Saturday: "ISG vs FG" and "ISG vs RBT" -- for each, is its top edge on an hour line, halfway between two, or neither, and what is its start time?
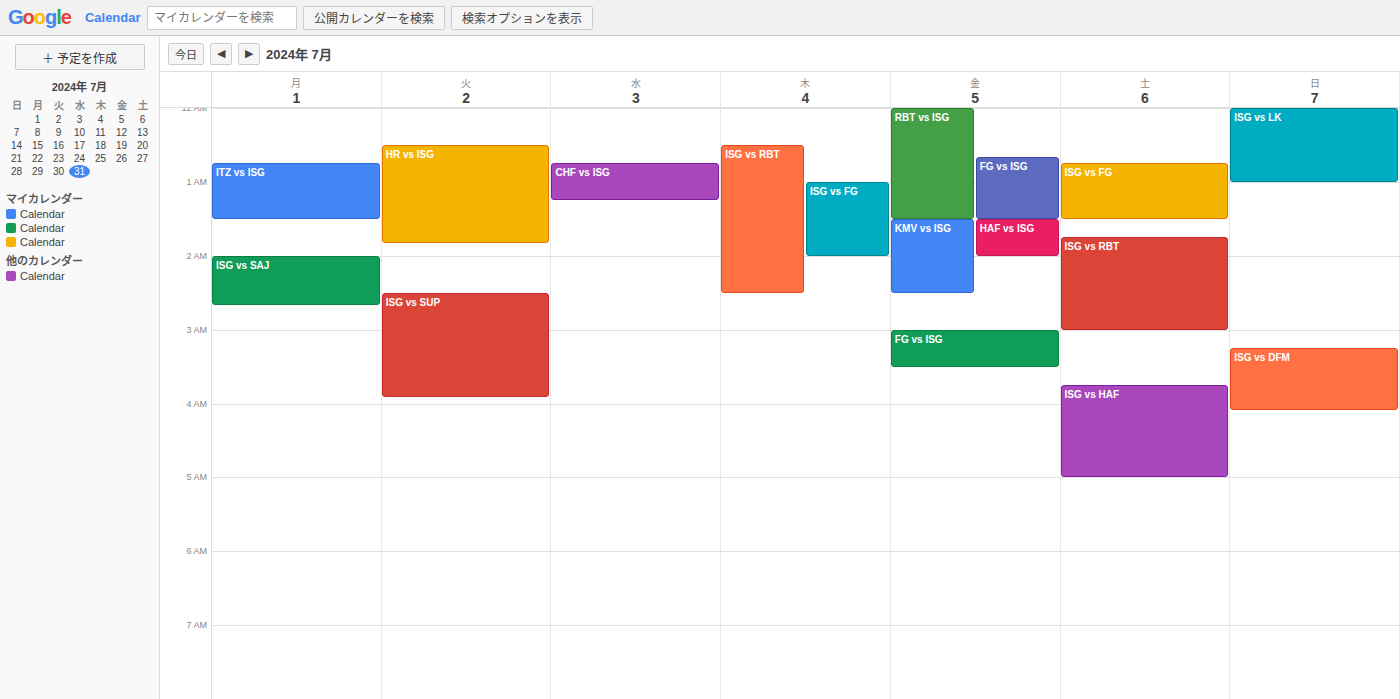
"ISG vs FG": 12:45 AM, neither: three quarters of the way from the 12 AM line to the 1 AM line. "ISG vs RBT": 1:45 AM, neither: three quarters of the way from the 1 AM line to the 2 AM line.